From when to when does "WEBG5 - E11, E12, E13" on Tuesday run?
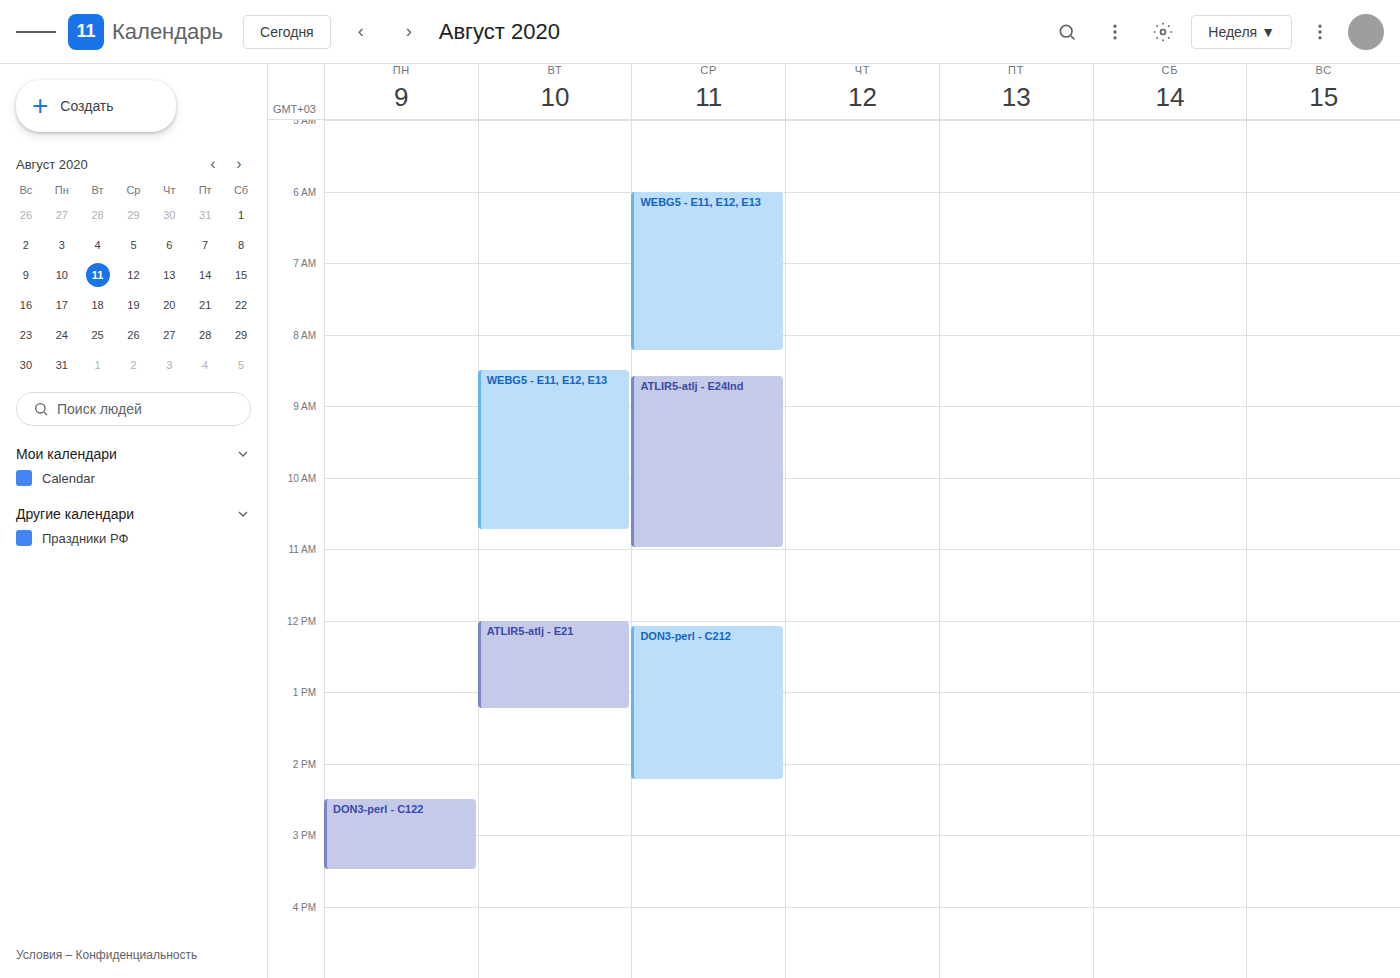
08:30 to 10:45